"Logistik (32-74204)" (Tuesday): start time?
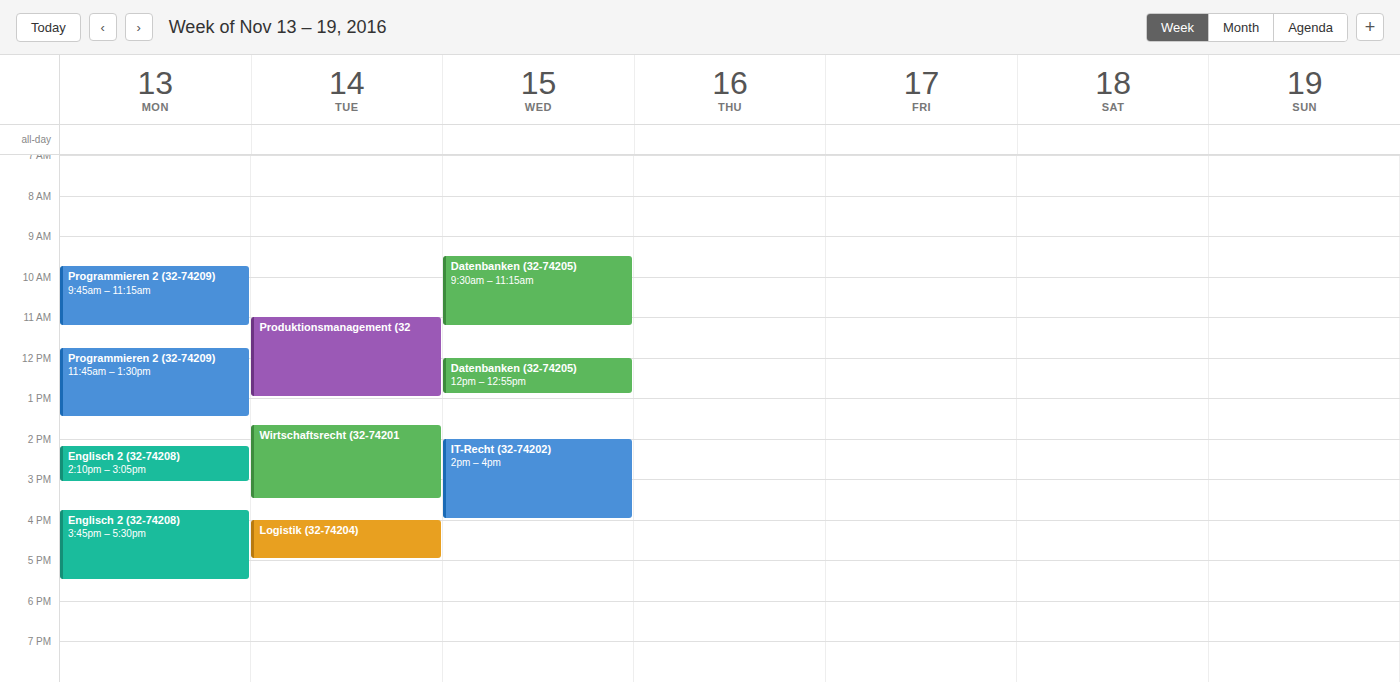
16:00